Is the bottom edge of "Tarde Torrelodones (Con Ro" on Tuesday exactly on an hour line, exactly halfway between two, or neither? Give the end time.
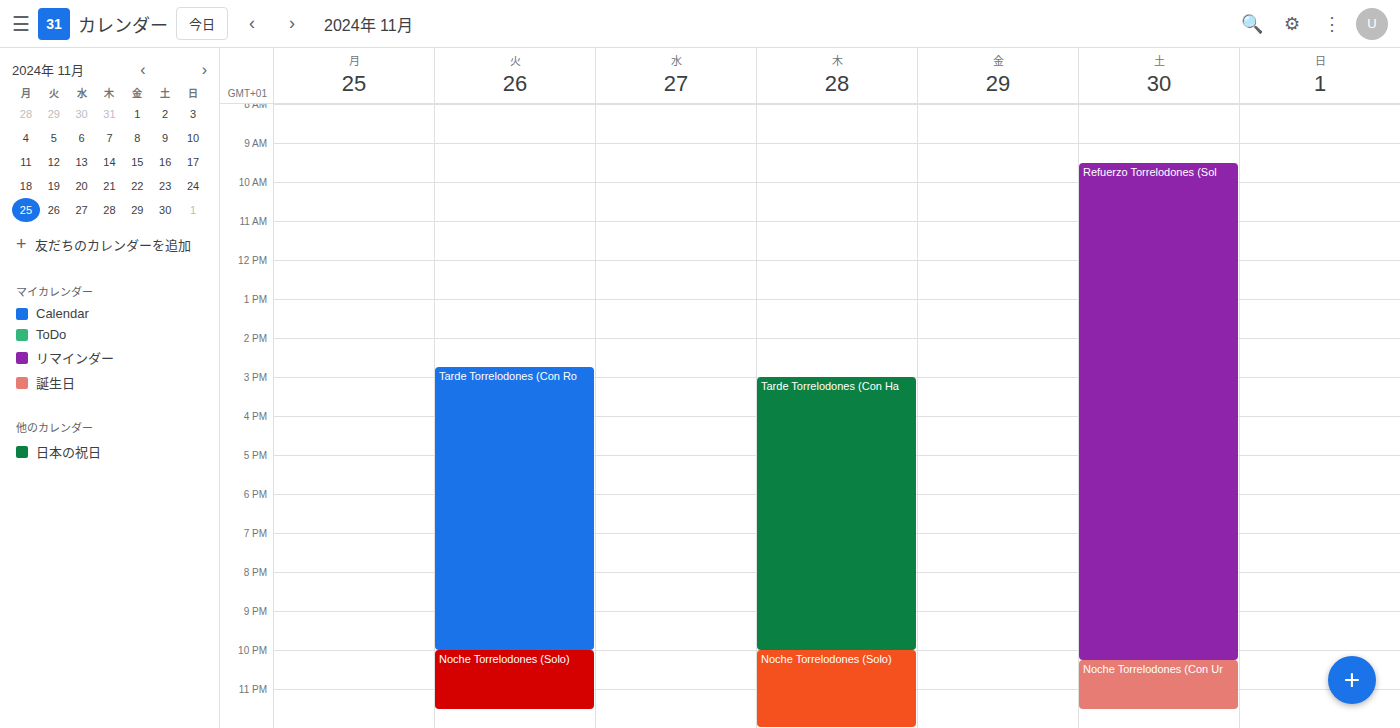
22:00 -- exactly on the 22:00 line.